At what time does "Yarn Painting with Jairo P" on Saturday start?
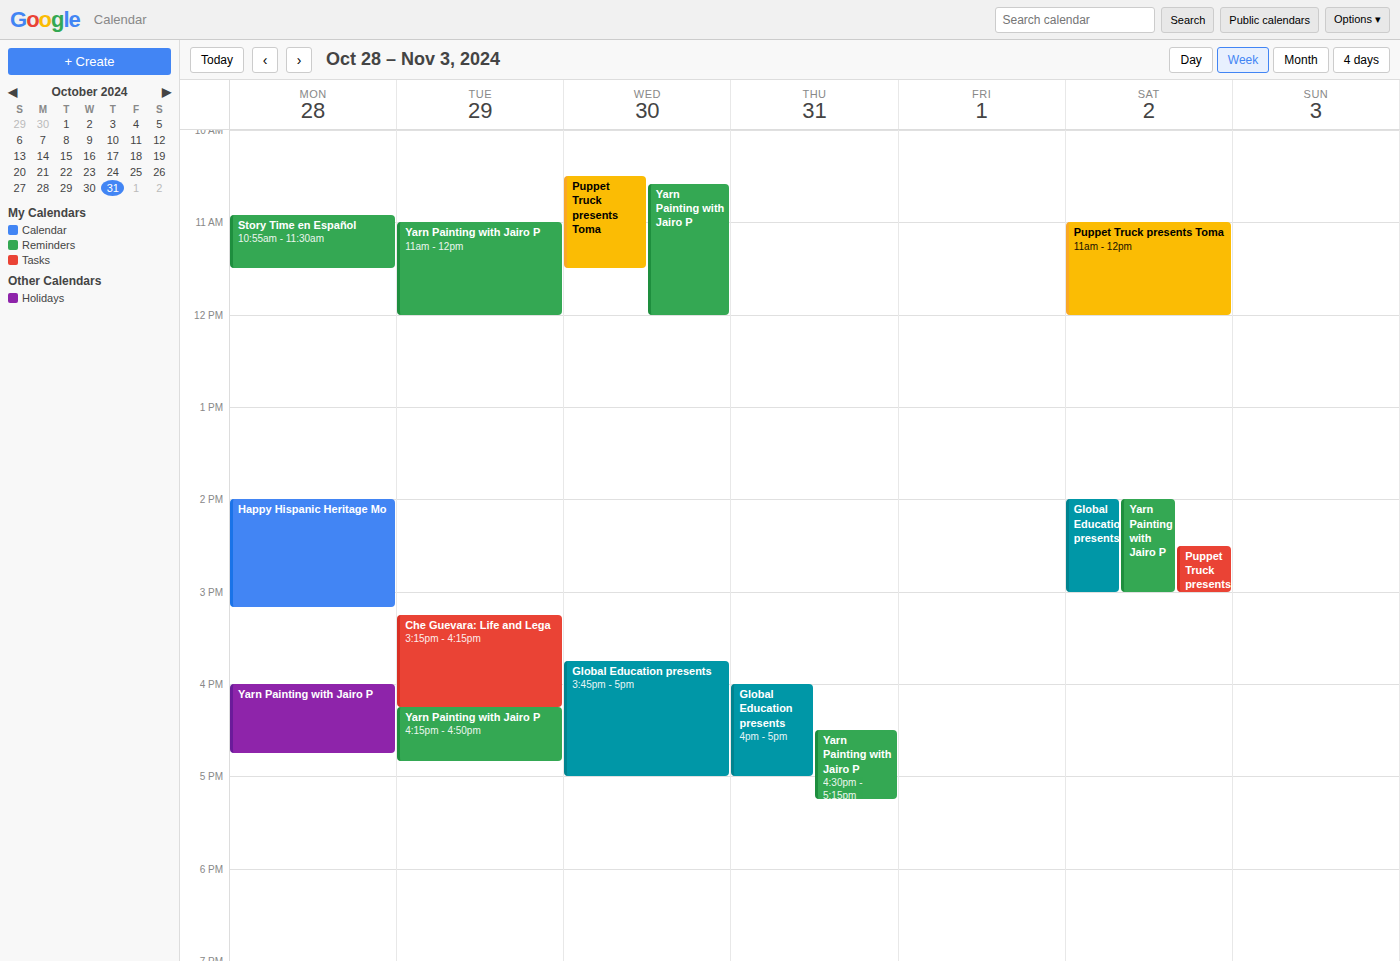
2:00 PM